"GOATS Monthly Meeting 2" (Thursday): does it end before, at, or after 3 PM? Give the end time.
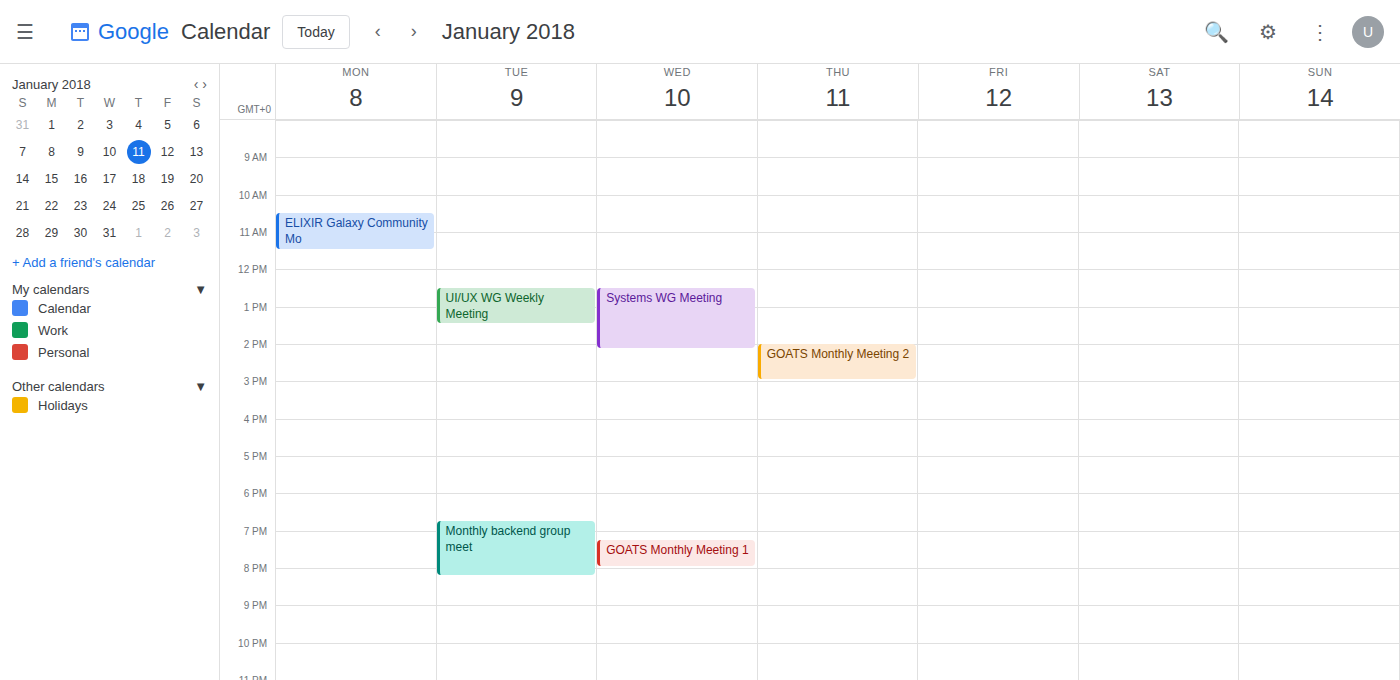
3:00 PM -- exactly at 3 PM, on the 3 PM line.